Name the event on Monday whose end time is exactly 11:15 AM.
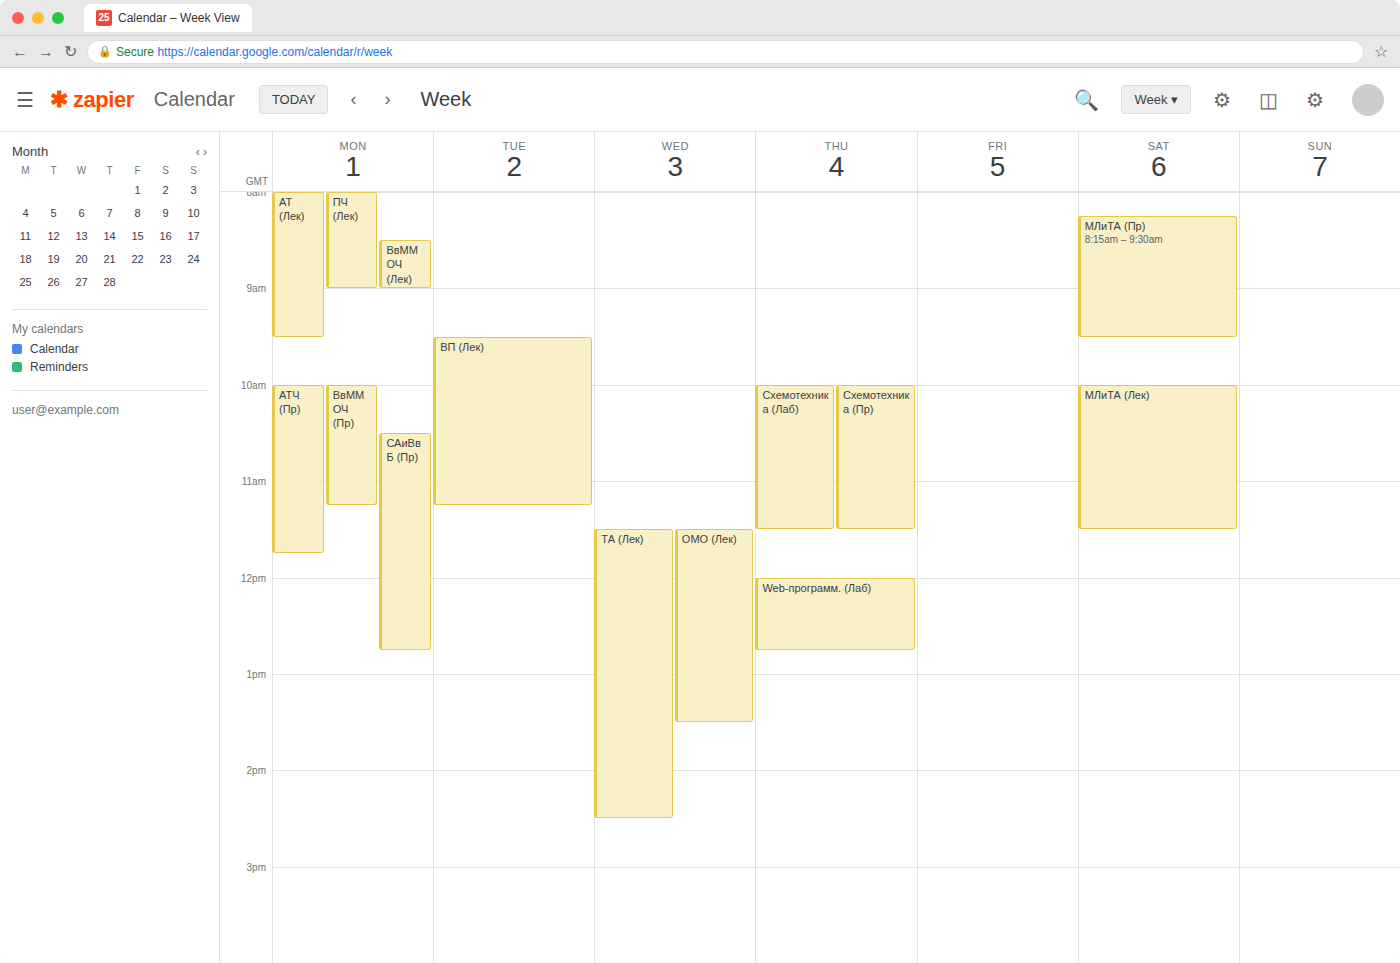
"ВвММОЧ (Пр)"